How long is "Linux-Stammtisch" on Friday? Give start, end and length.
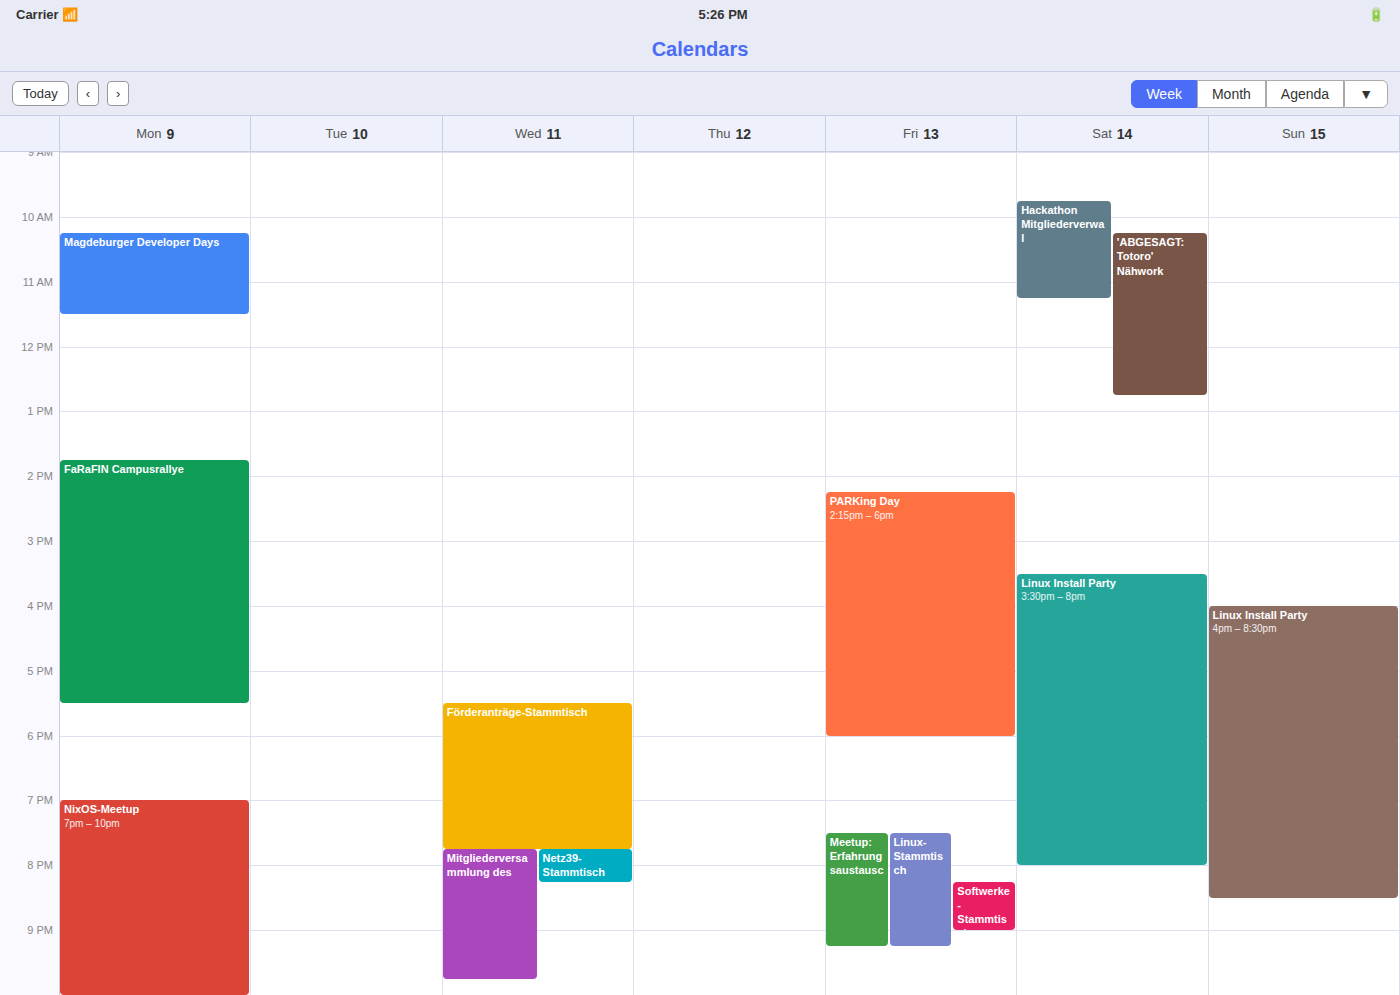
7:30 PM to 9:15 PM, 1 hour 45 minutes